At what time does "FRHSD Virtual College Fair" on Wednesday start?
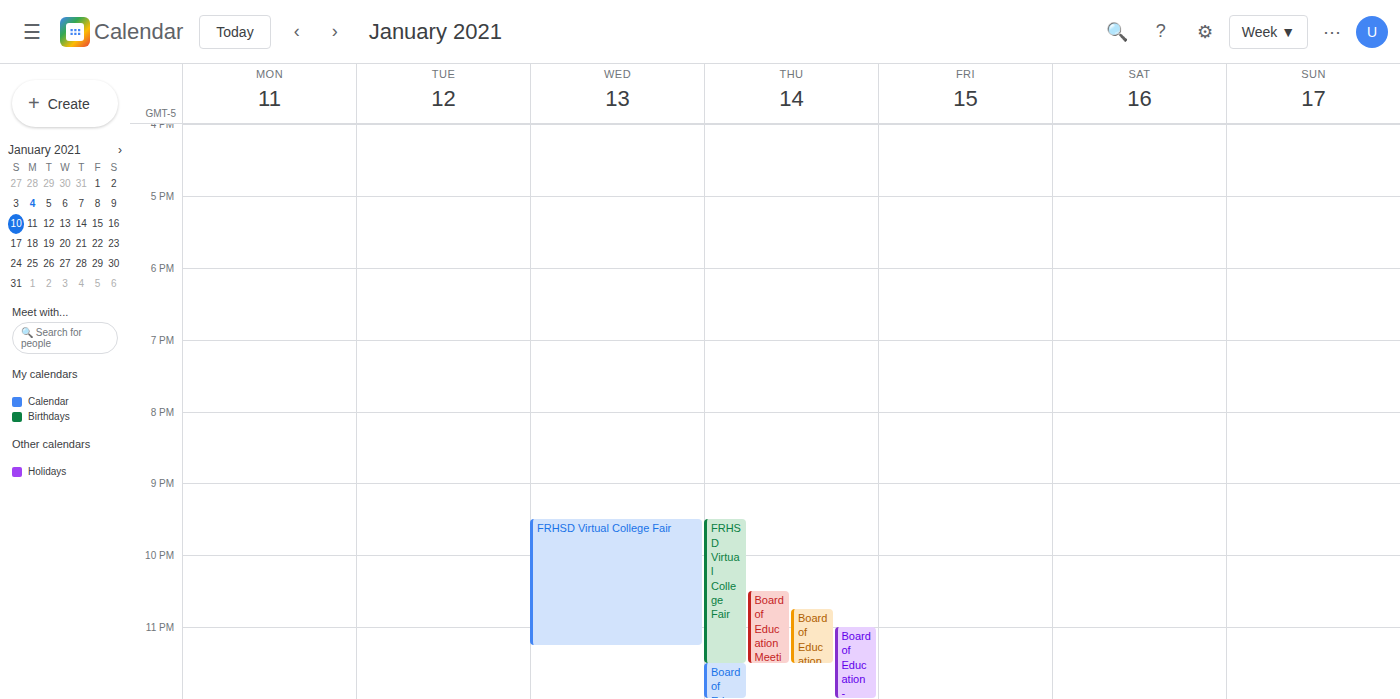
9:30 PM